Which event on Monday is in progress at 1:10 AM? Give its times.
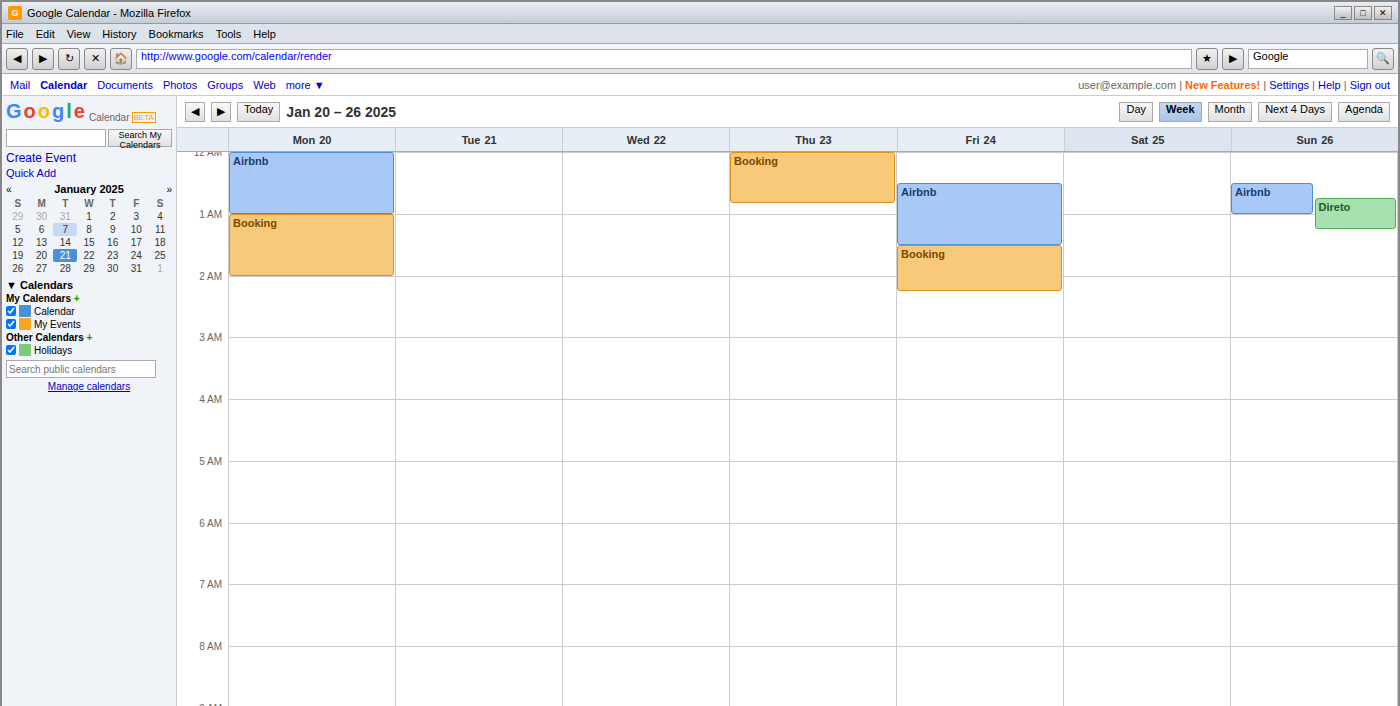
"Booking", 1:00 AM to 2:00 AM